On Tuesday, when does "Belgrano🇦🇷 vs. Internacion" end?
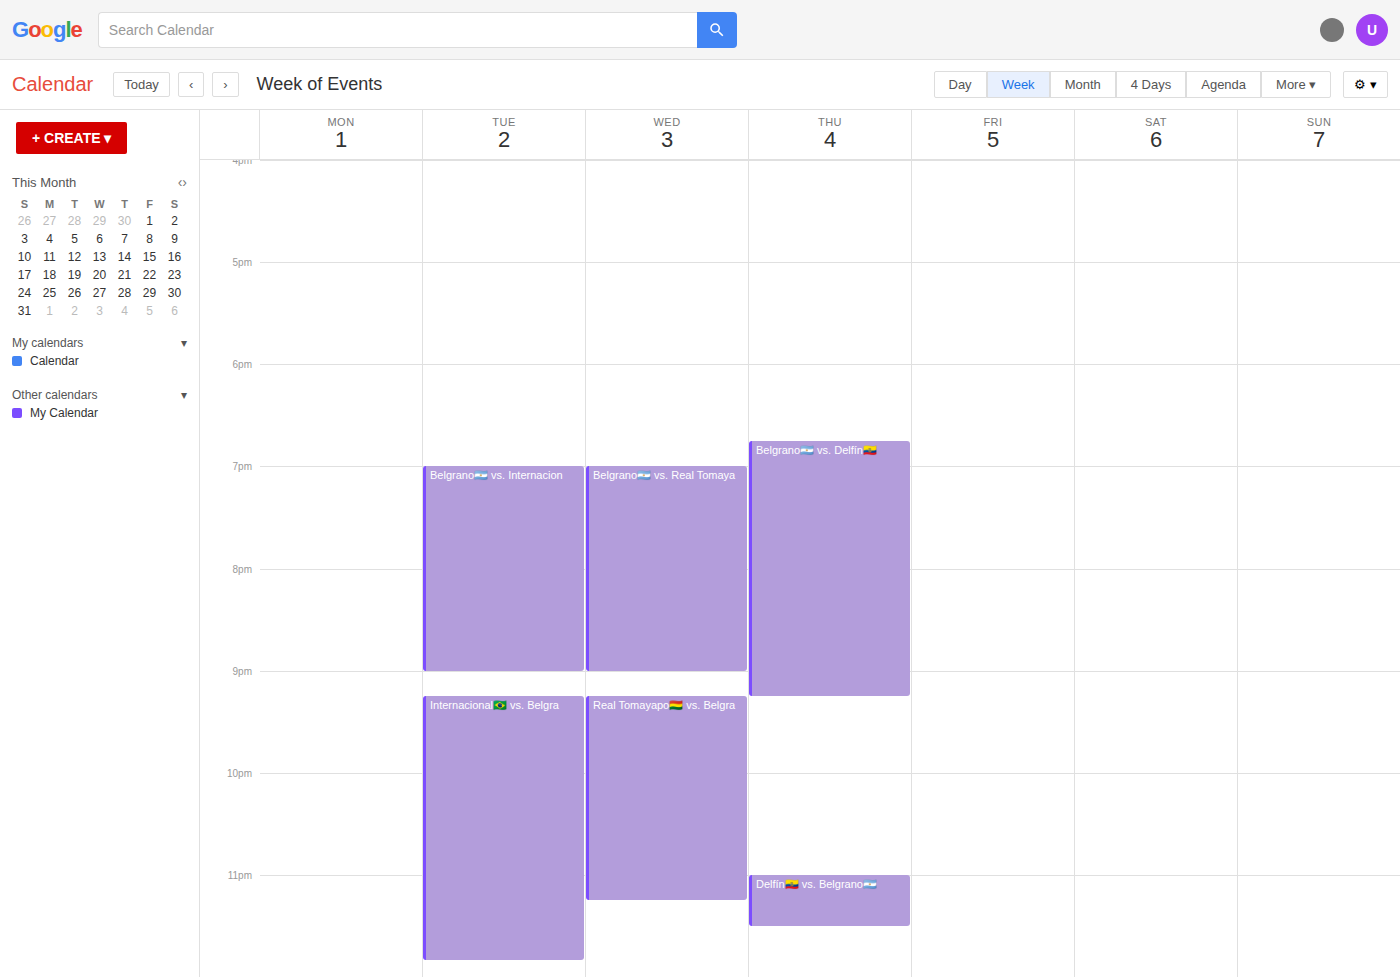
9:00 PM